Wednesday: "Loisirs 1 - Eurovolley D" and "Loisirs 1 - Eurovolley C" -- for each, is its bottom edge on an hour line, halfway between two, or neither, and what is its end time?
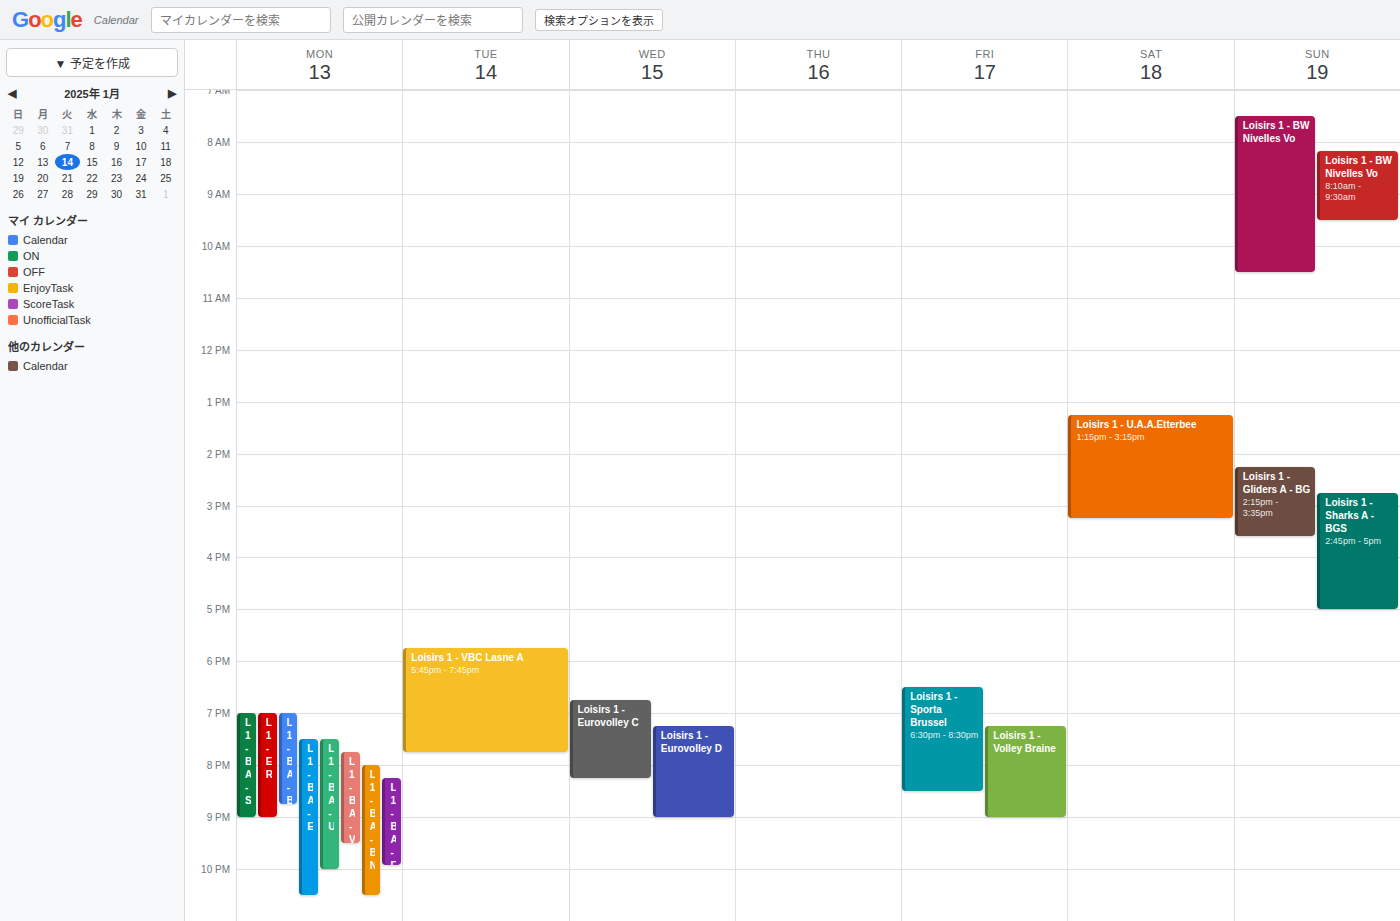
"Loisirs 1 - Eurovolley D": 9:00 PM, exactly on the 9 PM line. "Loisirs 1 - Eurovolley C": 8:15 PM, neither: a quarter of the way from the 8 PM line to the 9 PM line.